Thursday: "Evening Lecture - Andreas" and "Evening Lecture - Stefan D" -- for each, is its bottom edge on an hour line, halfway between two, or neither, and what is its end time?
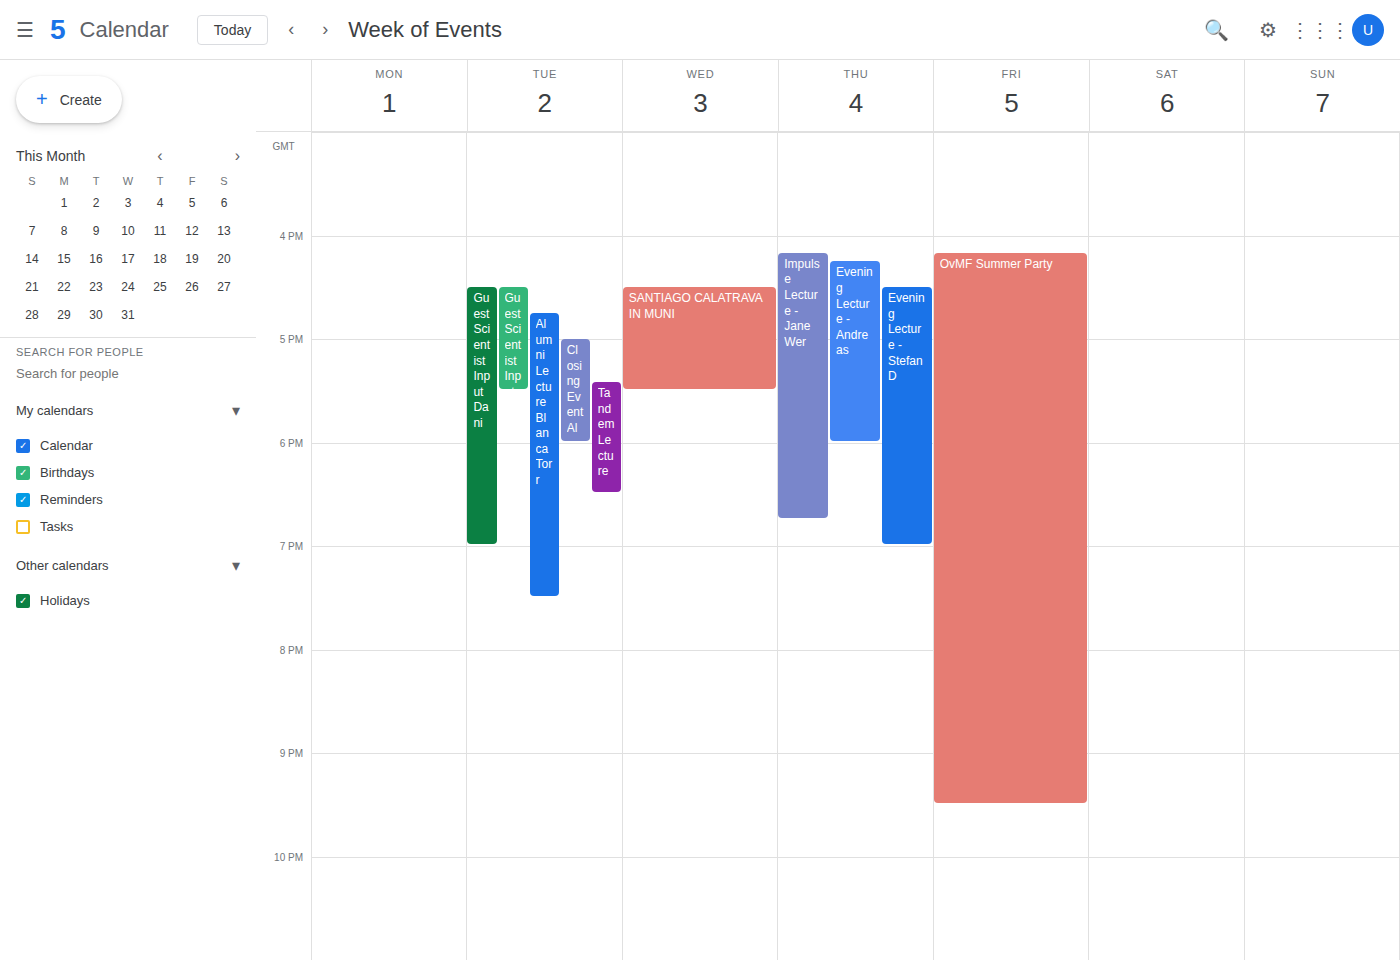
"Evening Lecture - Andreas": 18:00, exactly on the 18:00 line. "Evening Lecture - Stefan D": 19:00, exactly on the 19:00 line.